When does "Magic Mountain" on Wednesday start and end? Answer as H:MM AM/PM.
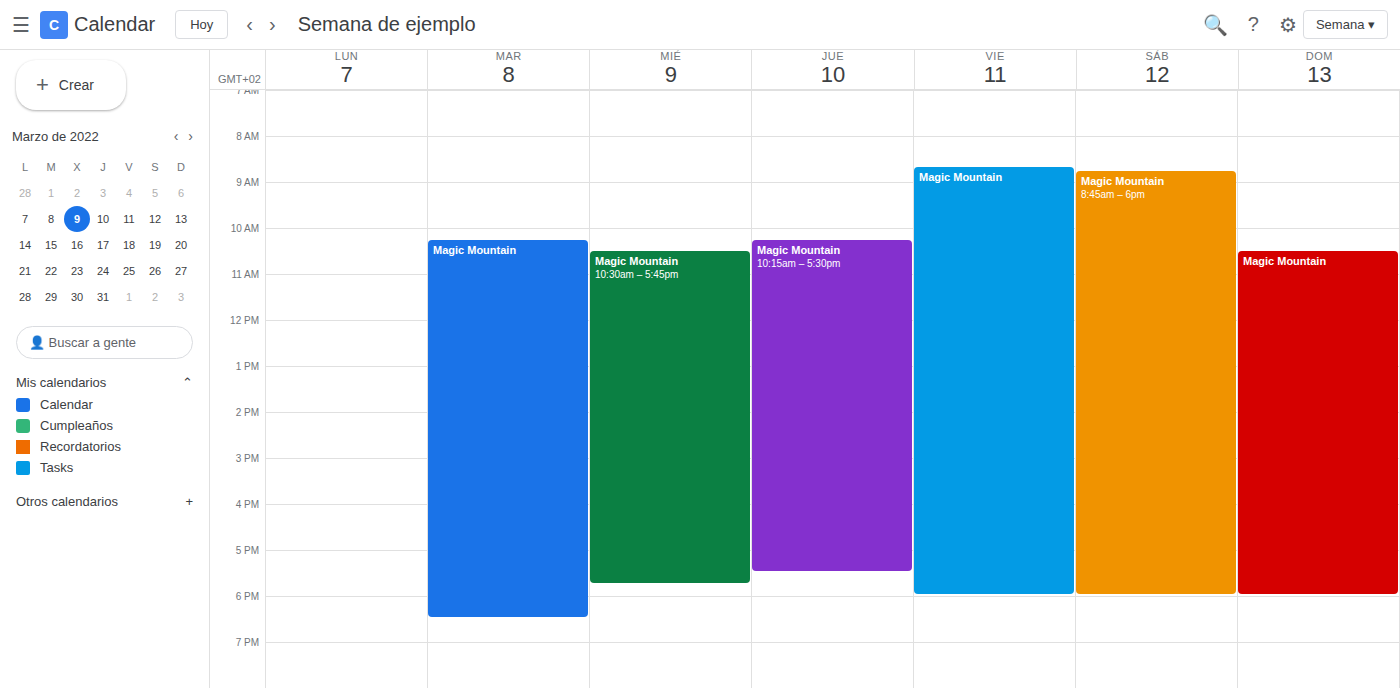
10:30 AM to 5:45 PM